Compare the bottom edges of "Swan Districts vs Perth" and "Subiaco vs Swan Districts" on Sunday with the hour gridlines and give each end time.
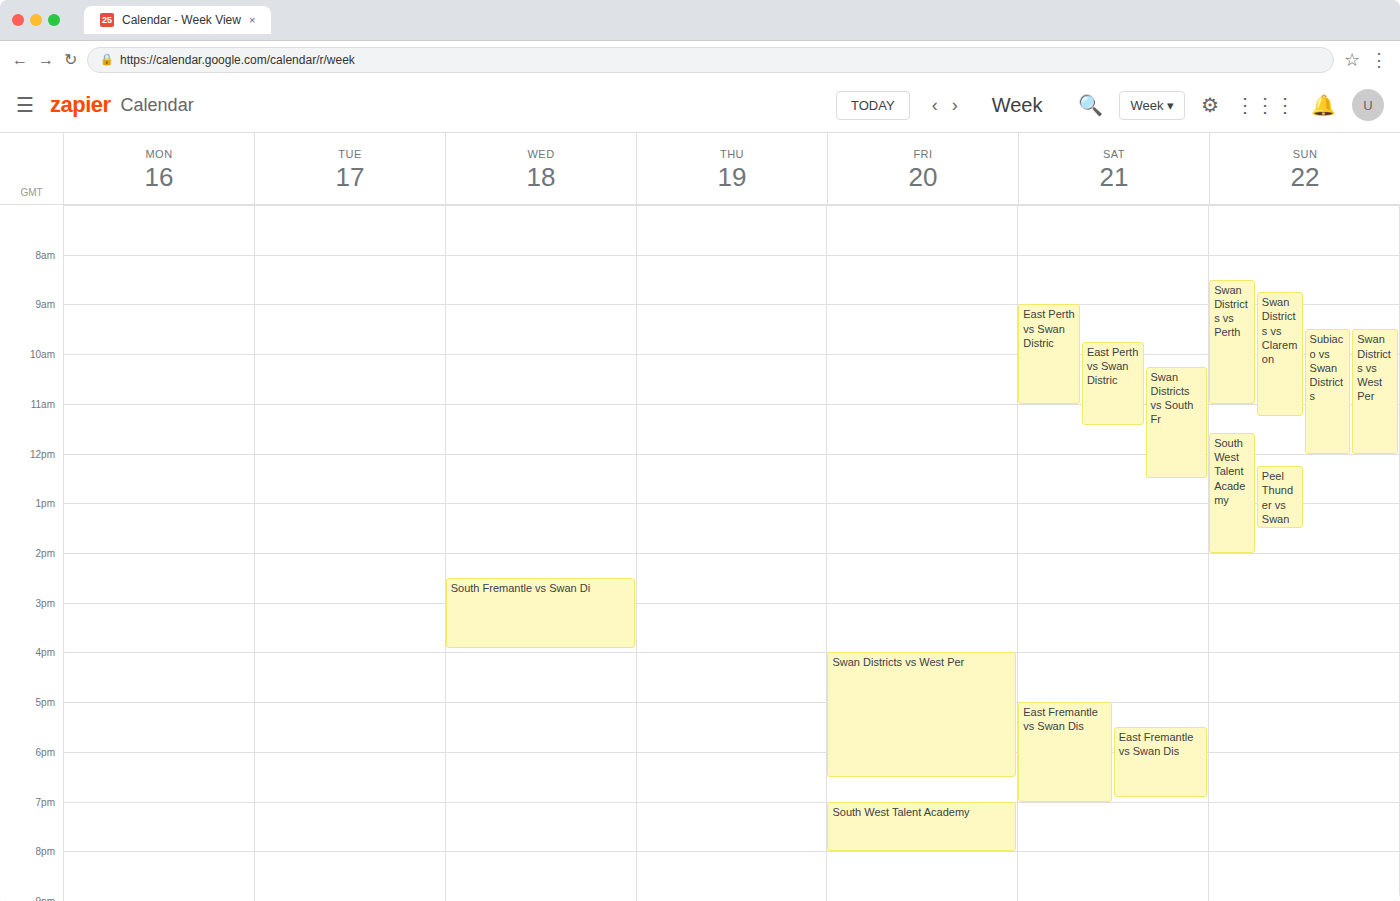
"Swan Districts vs Perth": 11:00 AM, exactly on the 11 AM line. "Subiaco vs Swan Districts": 12:00 PM, exactly on the 12 PM line.